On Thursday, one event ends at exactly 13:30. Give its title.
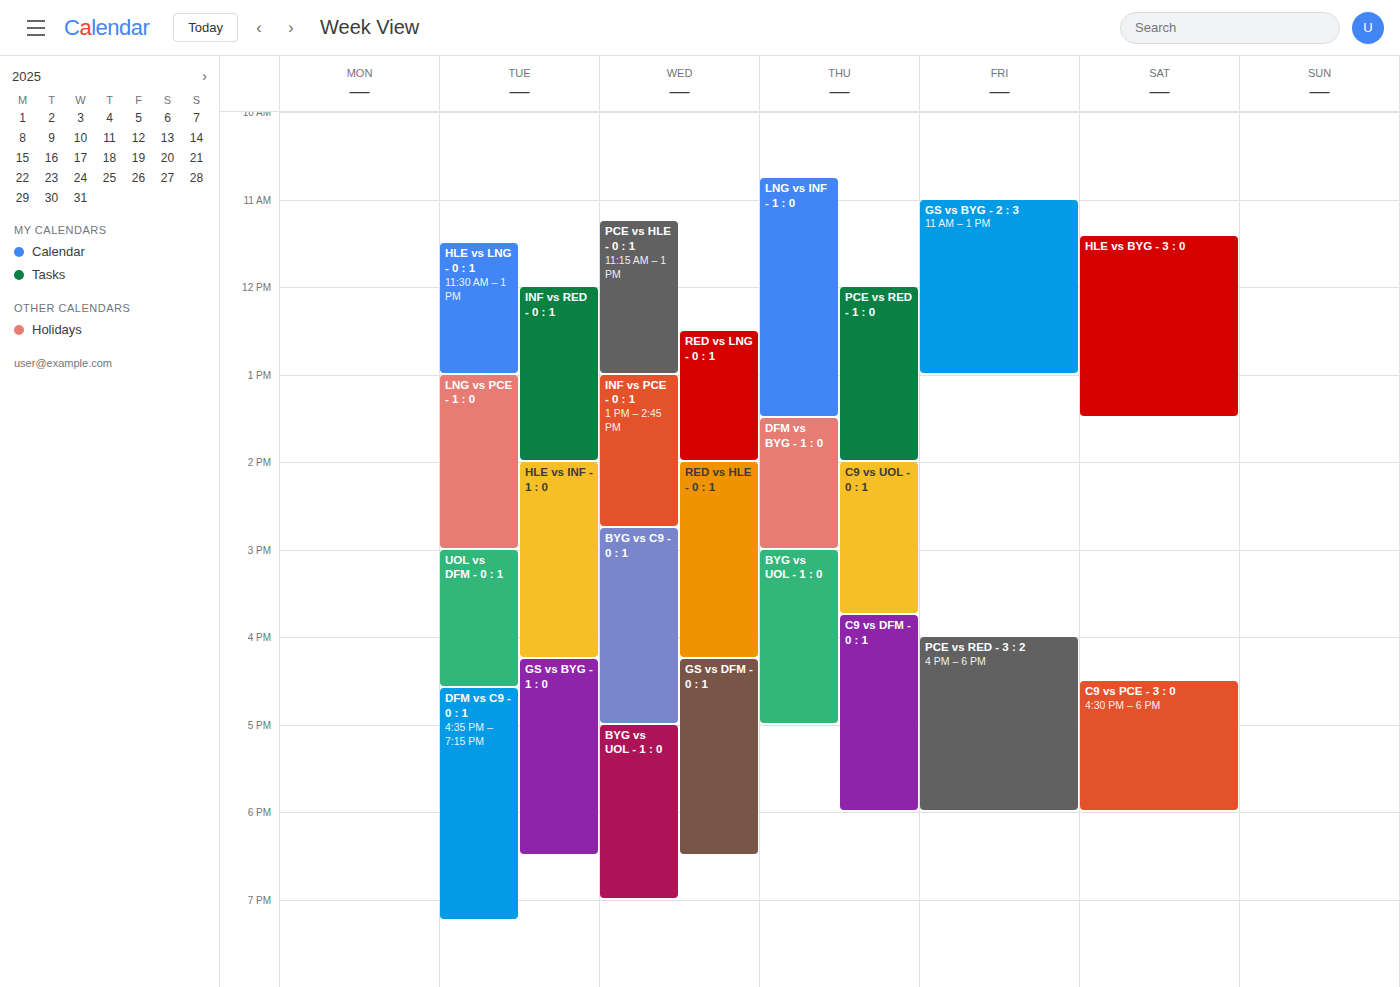
"LNG vs INF - 1 : 0"